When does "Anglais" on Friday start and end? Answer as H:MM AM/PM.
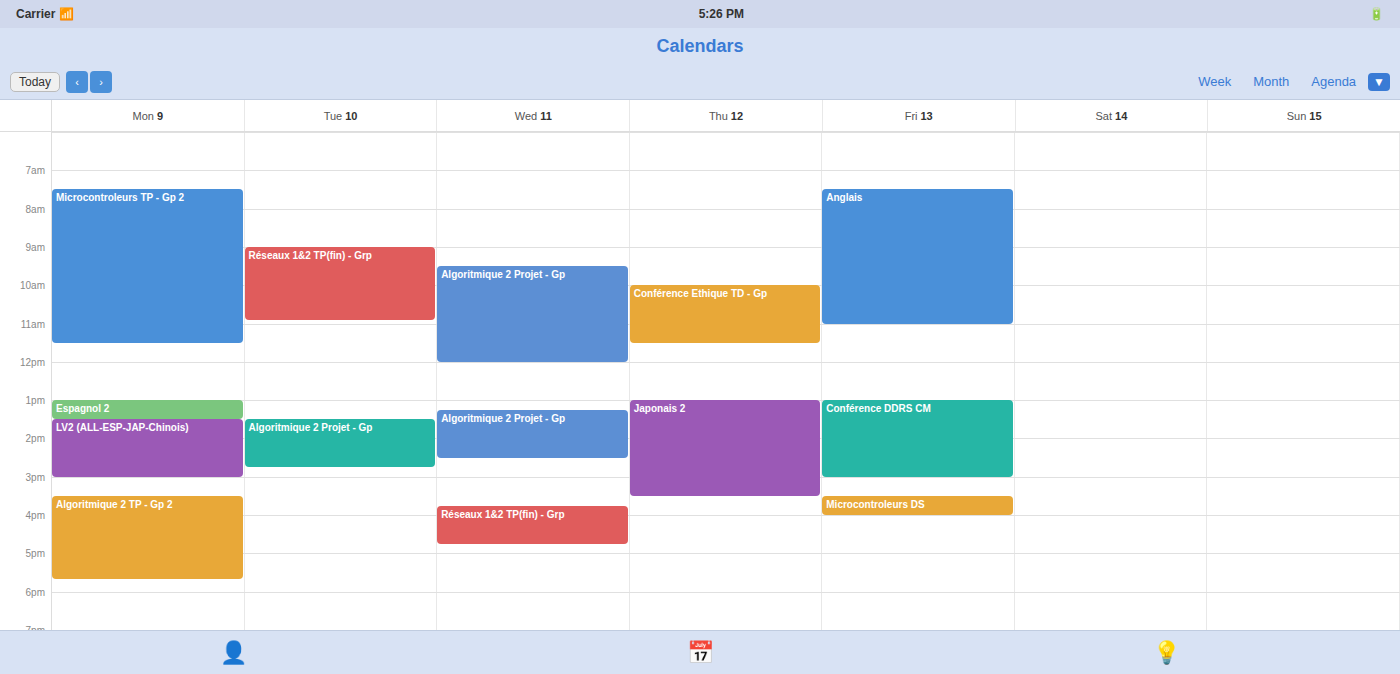
7:30 AM to 11:00 AM